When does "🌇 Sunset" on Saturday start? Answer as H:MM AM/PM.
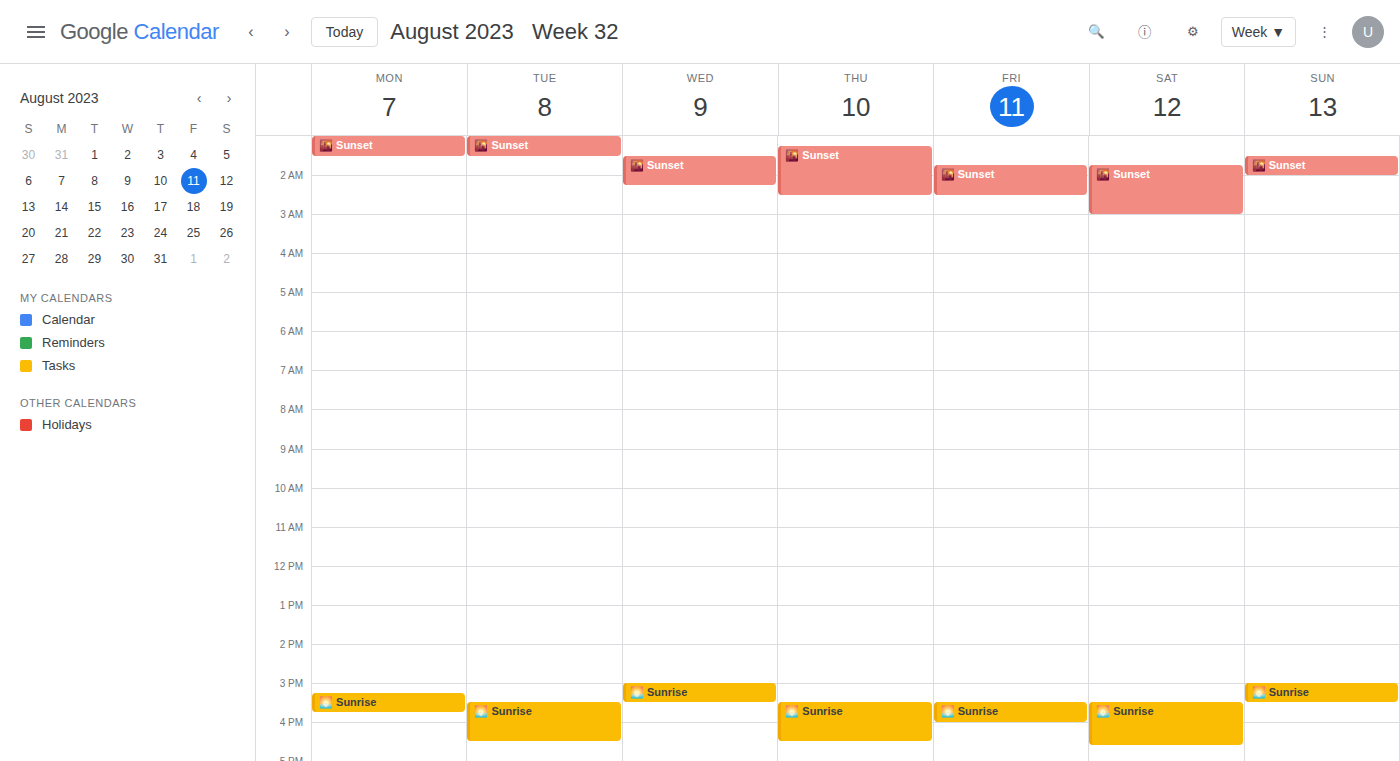
1:45 AM